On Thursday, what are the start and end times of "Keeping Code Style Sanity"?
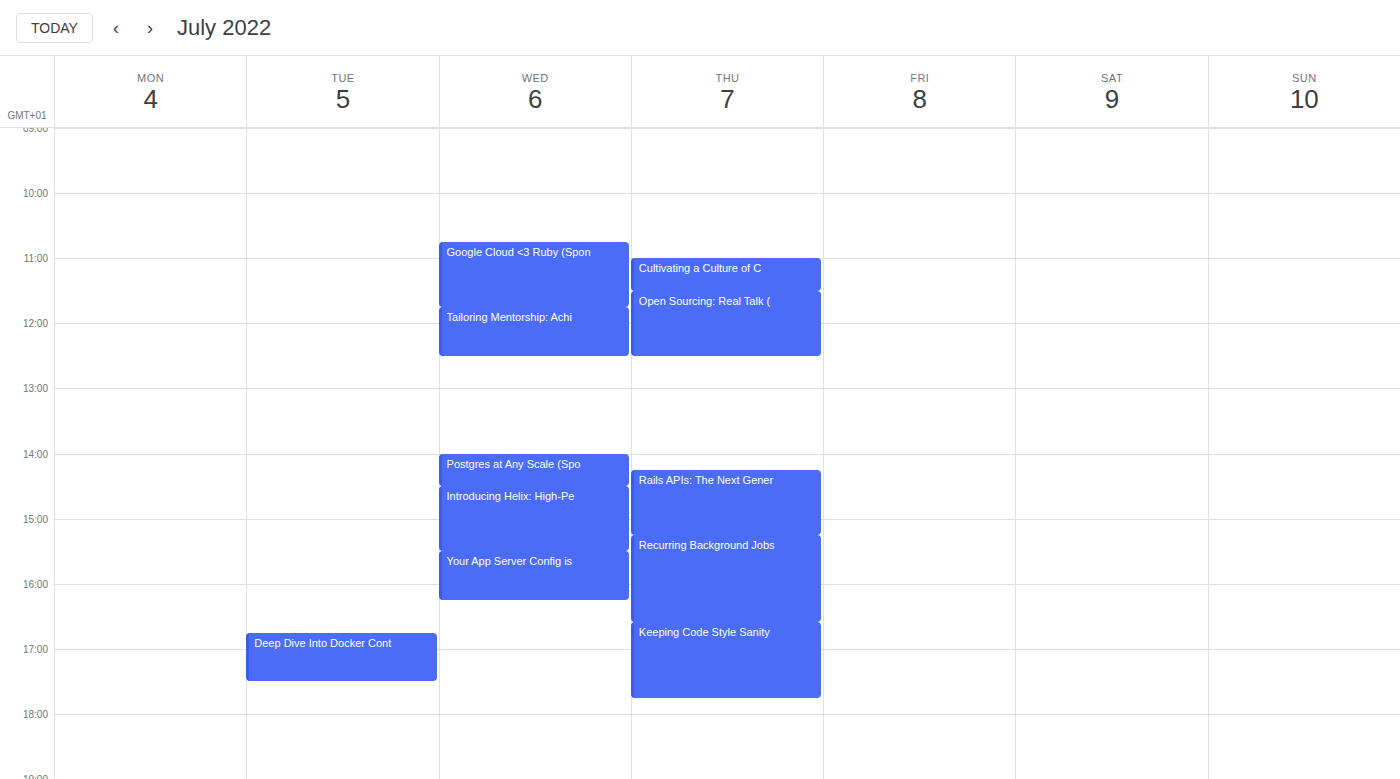
4:35 PM to 5:45 PM